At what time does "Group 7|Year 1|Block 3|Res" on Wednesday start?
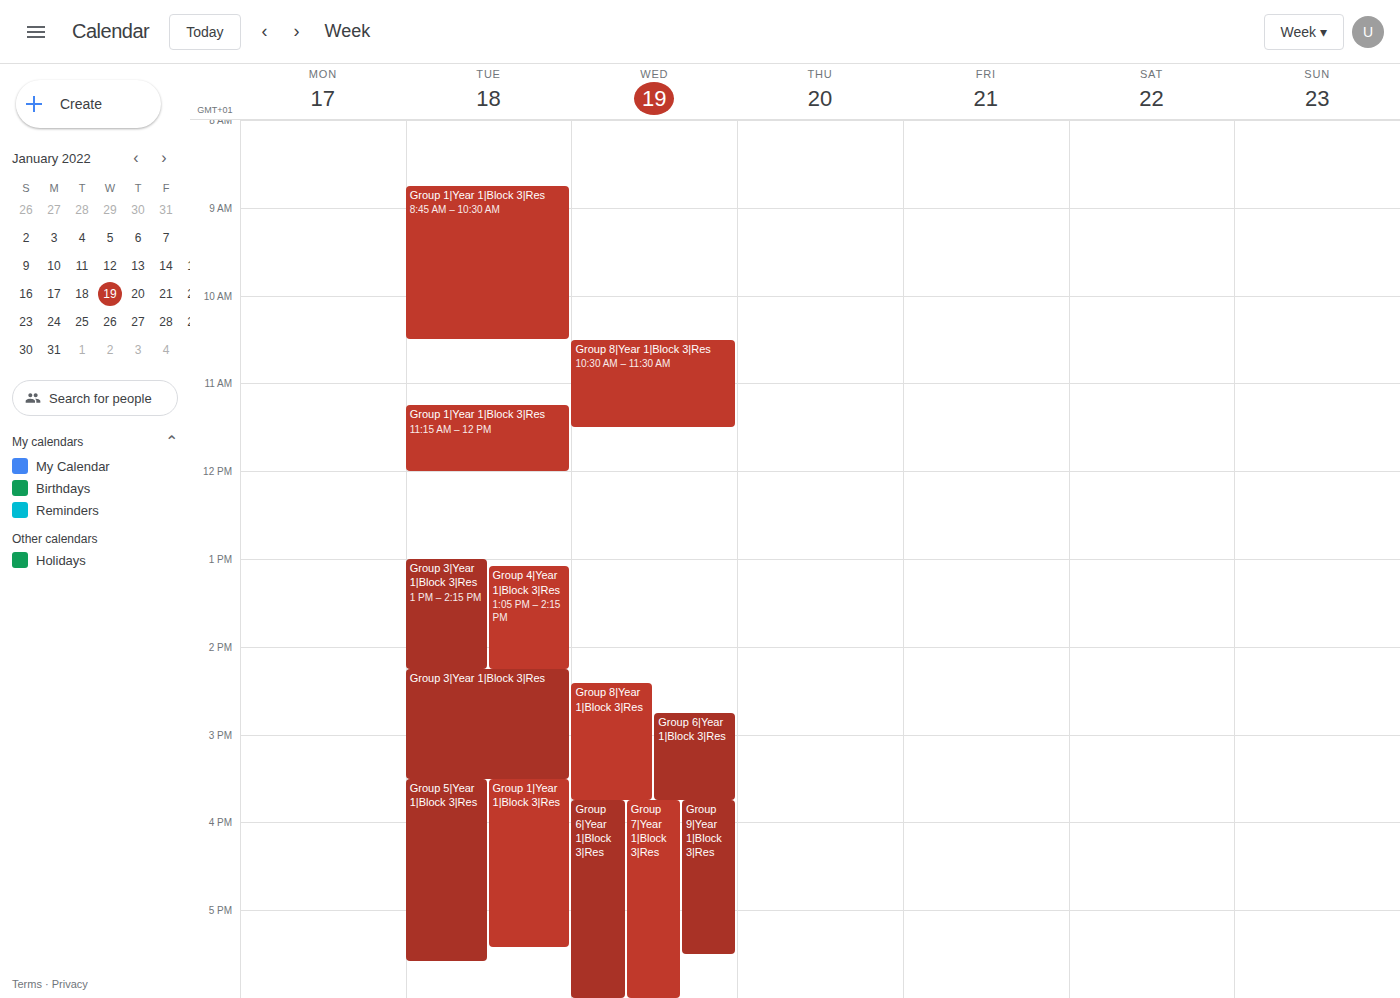
3:45 PM